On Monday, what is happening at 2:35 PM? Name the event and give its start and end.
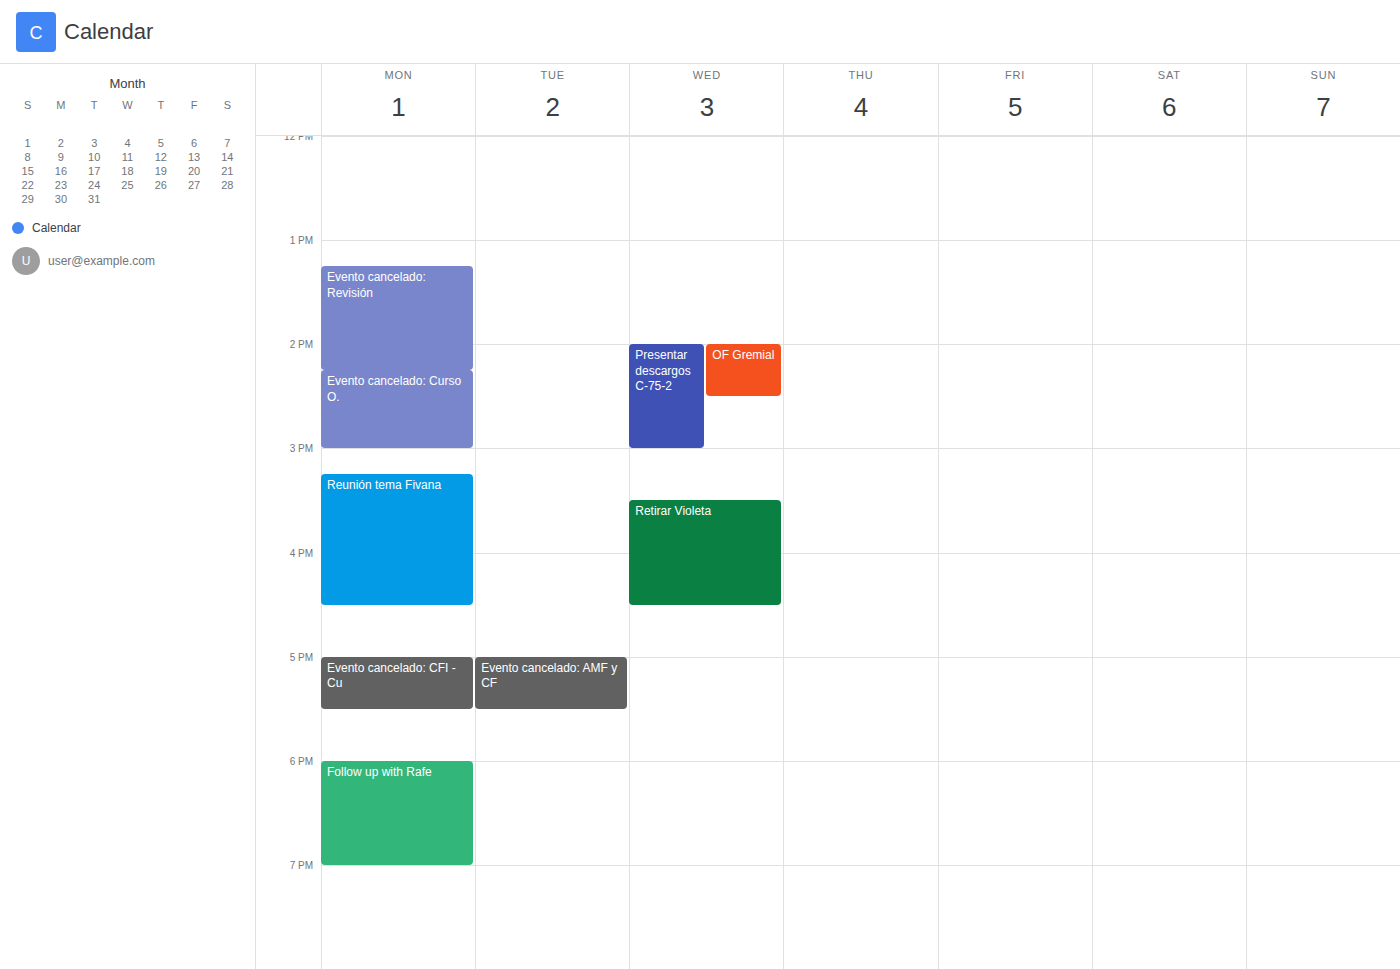
"Evento cancelado: Curso O.", 2:15 PM to 3:00 PM